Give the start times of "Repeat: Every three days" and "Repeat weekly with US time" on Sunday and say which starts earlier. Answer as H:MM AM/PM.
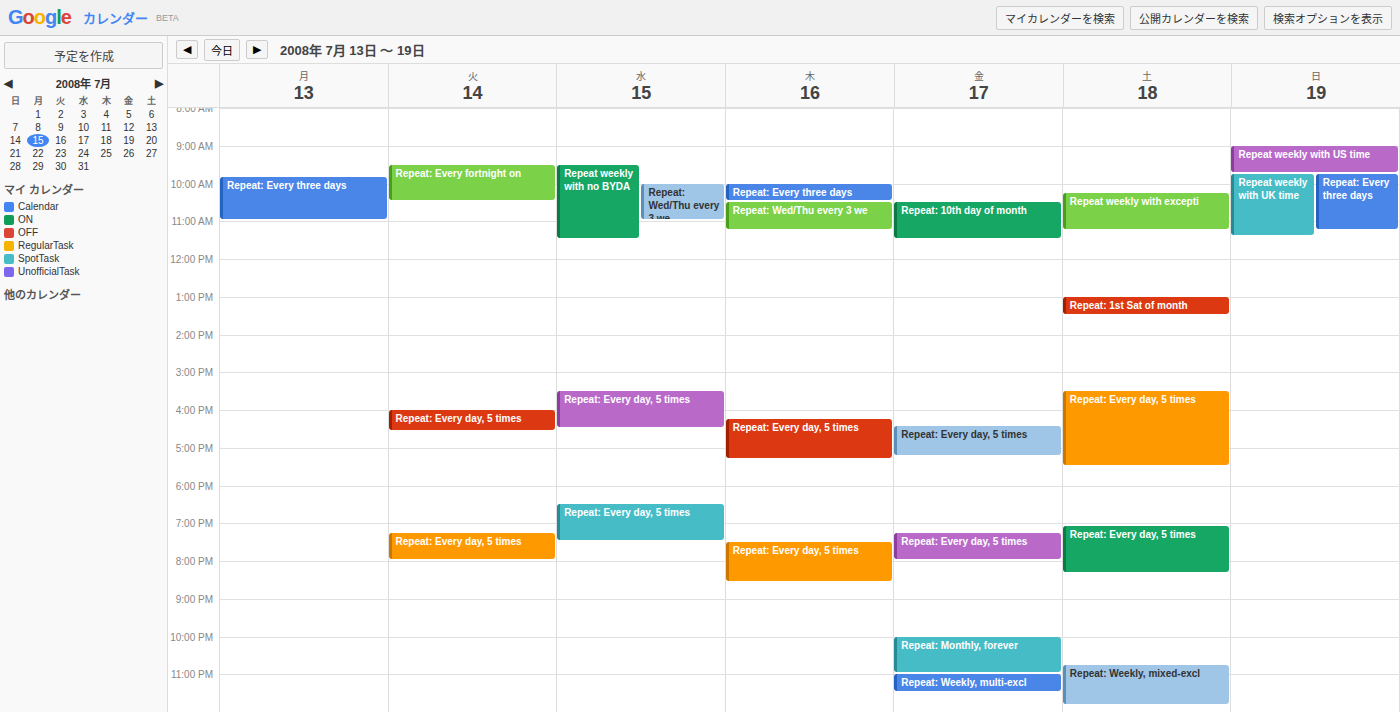
"Repeat weekly with US time" 9:00 AM; "Repeat: Every three days" 9:45 AM.